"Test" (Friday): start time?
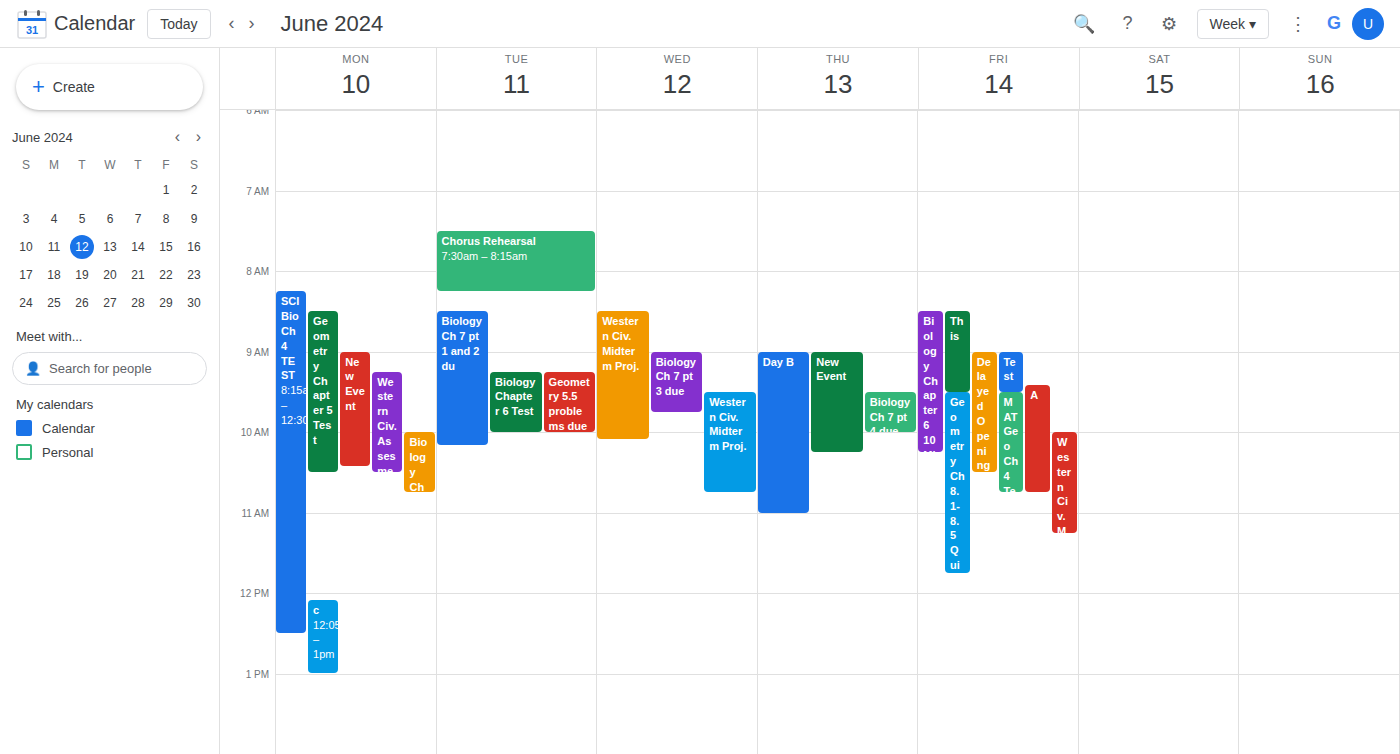
9:00 AM